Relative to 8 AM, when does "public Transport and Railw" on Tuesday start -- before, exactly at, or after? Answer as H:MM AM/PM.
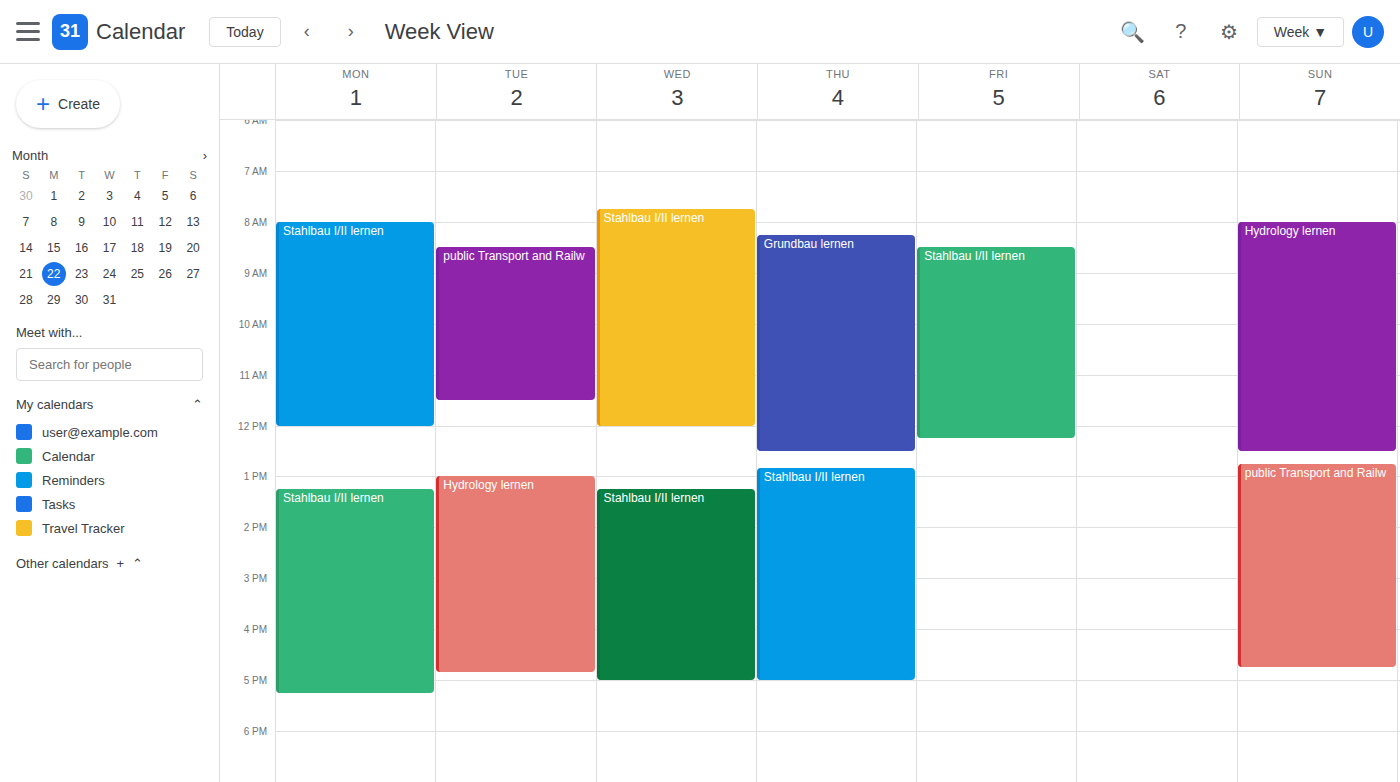
8:30 AM -- after 8 AM, 30 minutes below the 8 AM line.